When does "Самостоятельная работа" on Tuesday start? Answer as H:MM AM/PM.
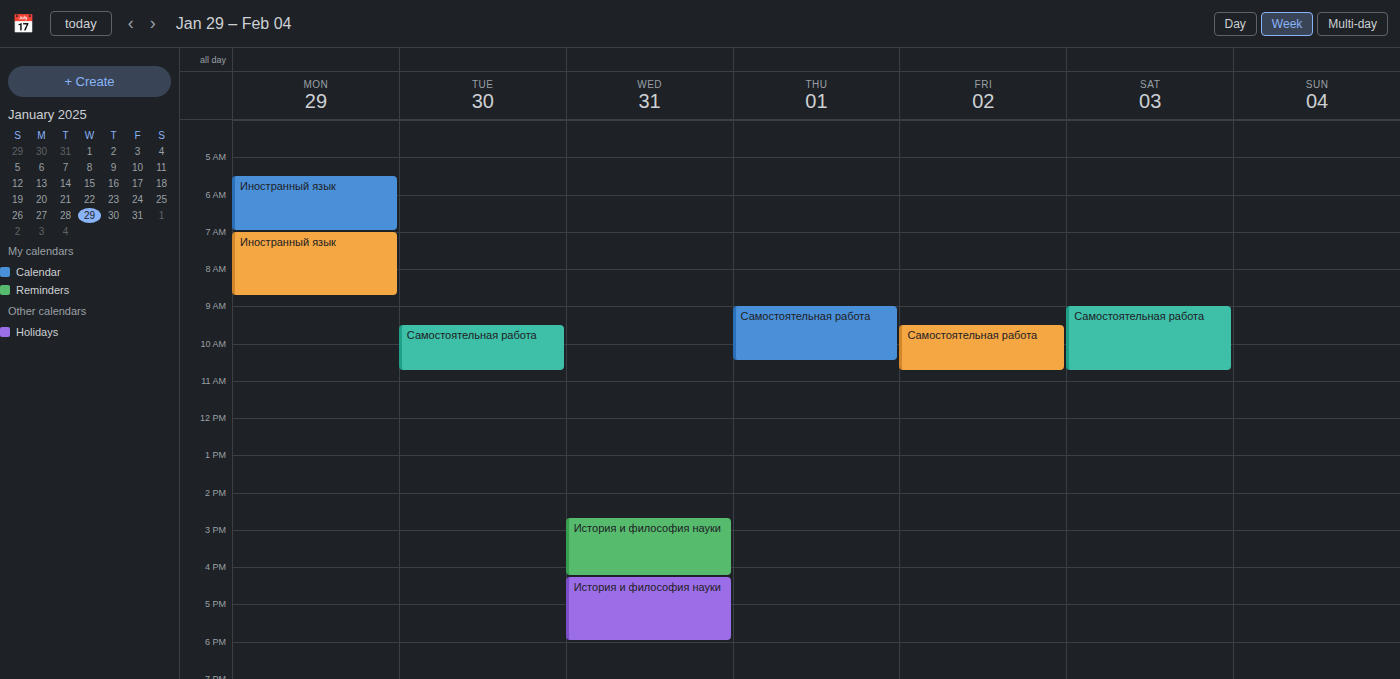
9:30 AM